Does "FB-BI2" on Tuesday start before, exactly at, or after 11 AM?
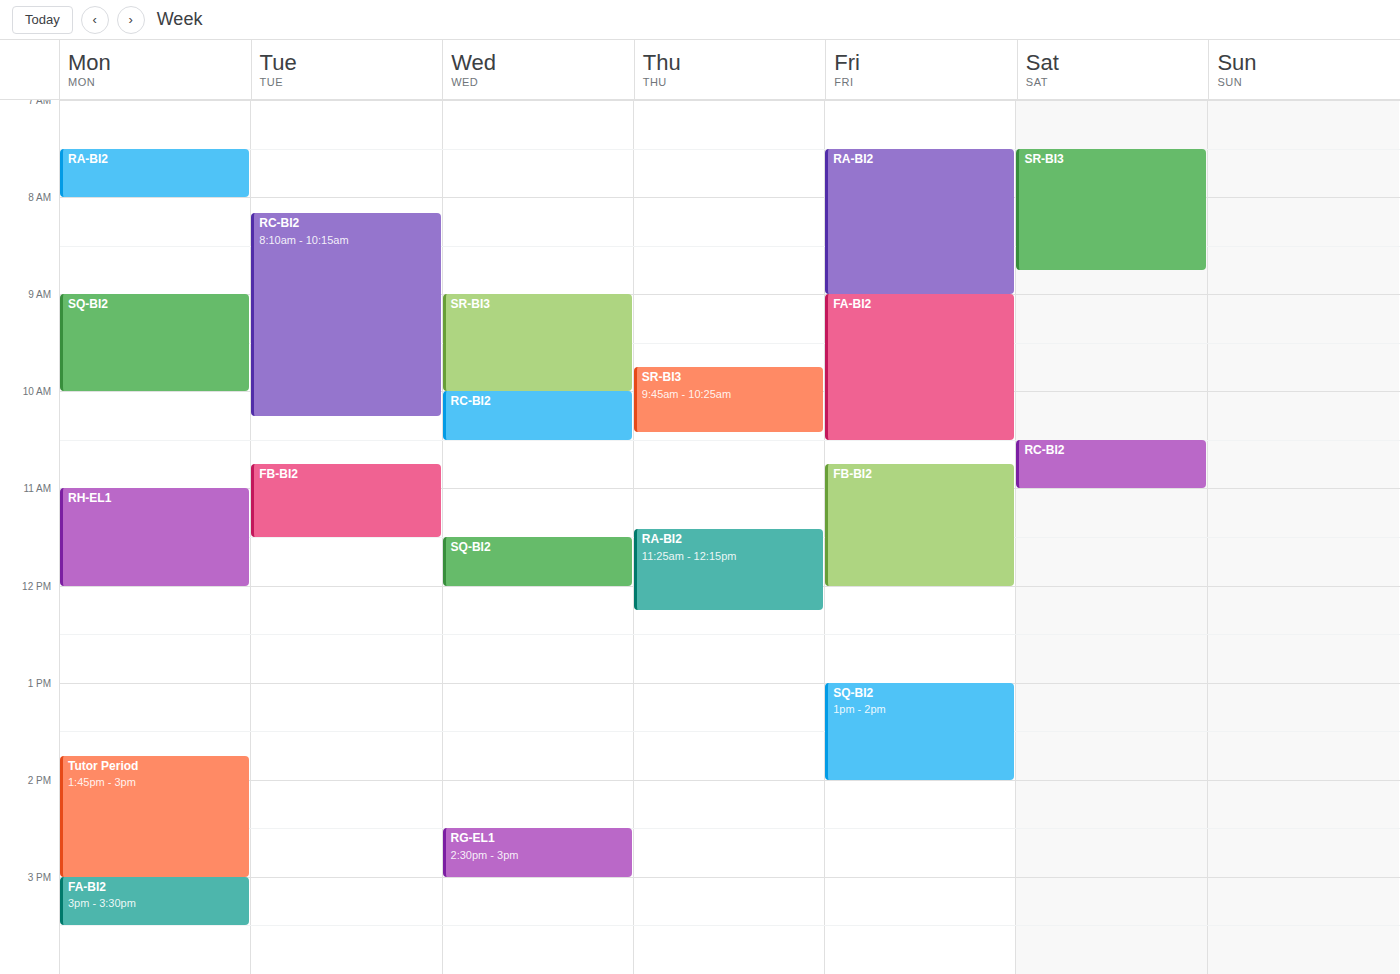
10:45 AM -- before 11 AM, 15 minutes above the 11 AM line.